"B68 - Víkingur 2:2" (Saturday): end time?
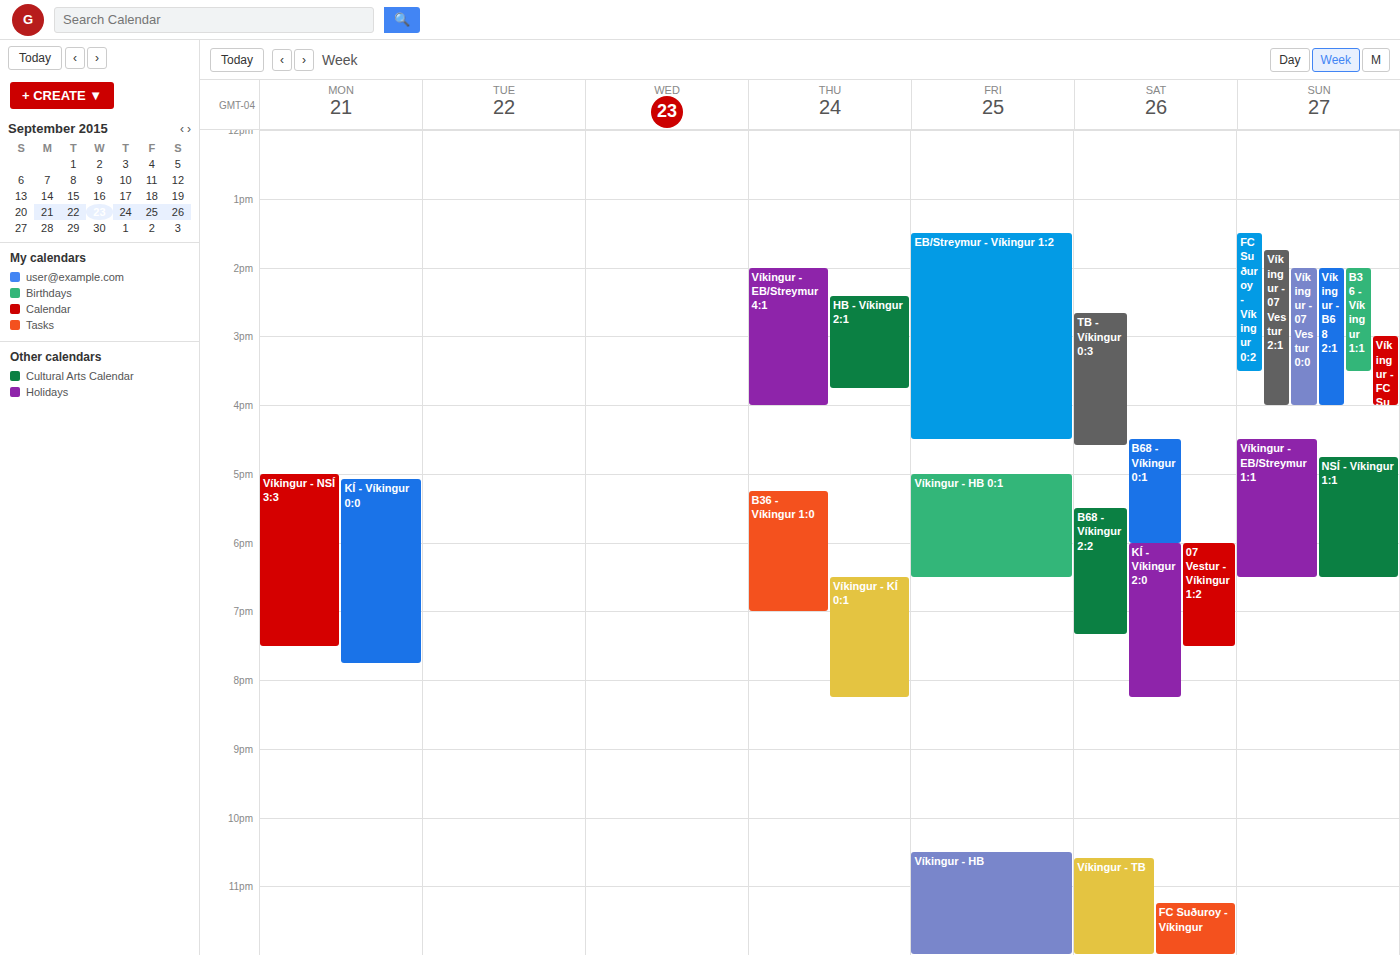
19:20